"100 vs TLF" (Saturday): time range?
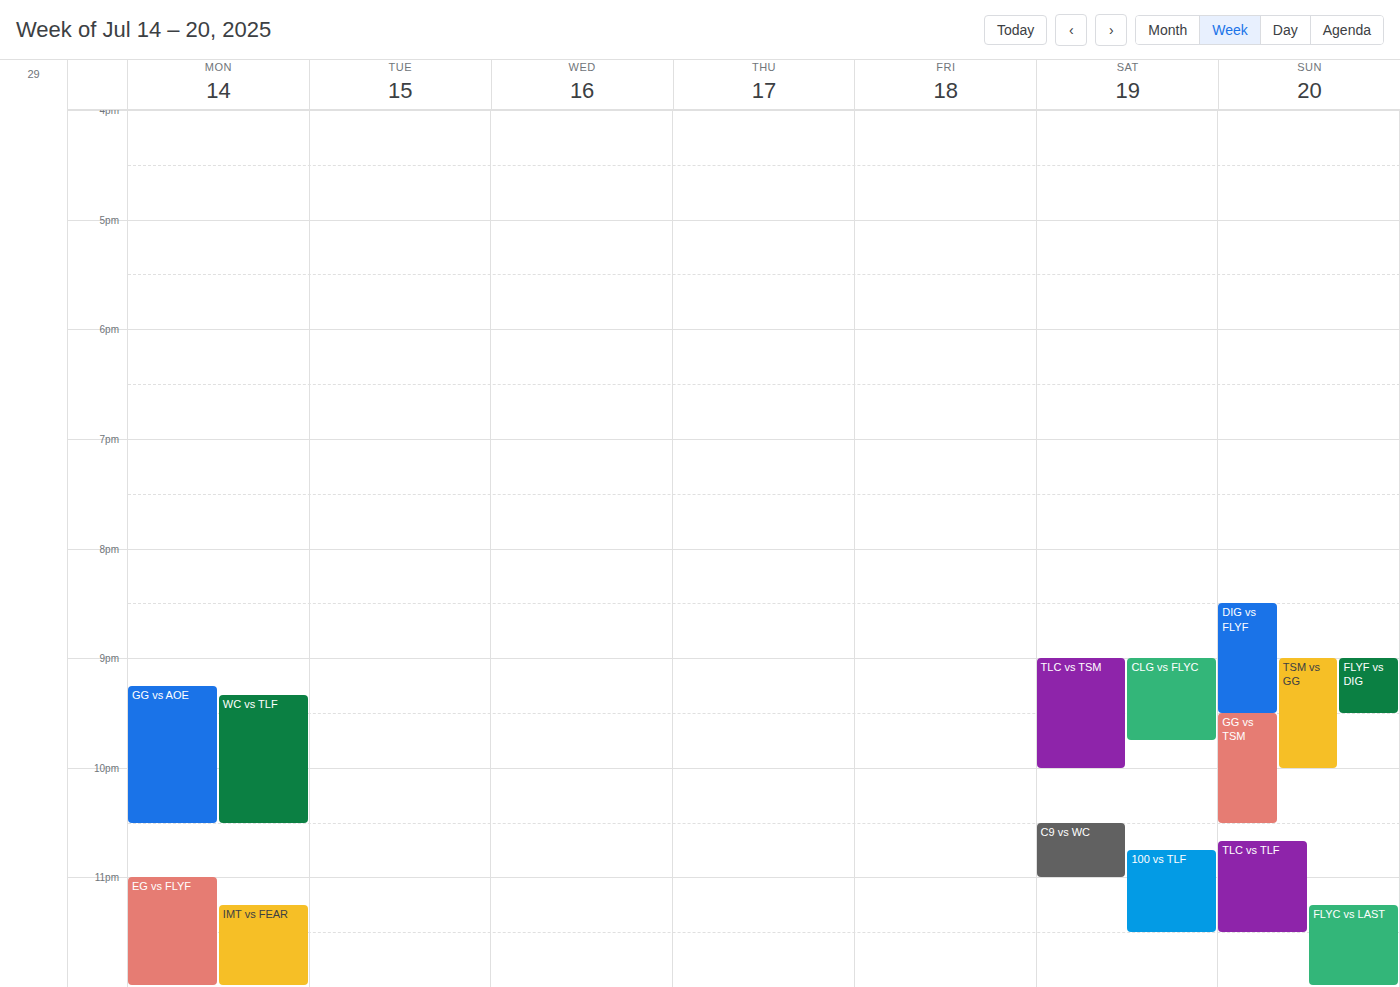
22:45 to 23:30